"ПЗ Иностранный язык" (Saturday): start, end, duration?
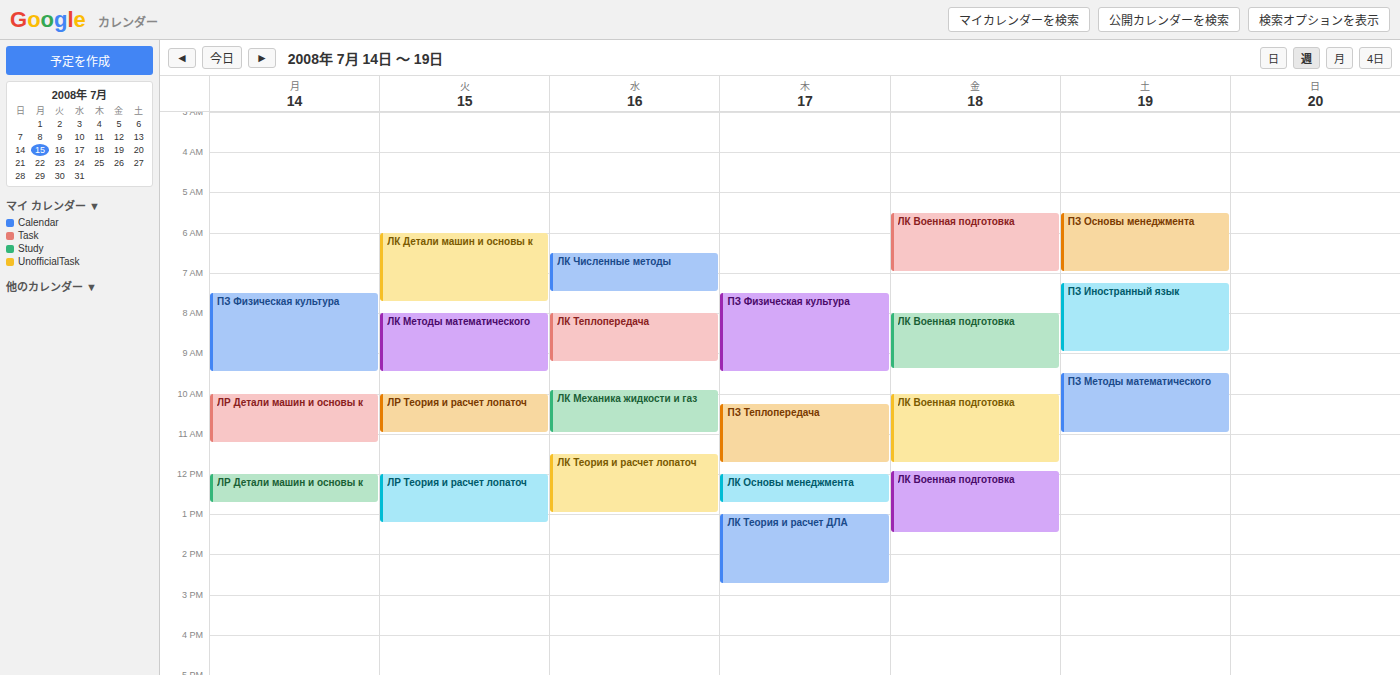
7:15 AM to 9:00 AM, 1 hour 45 minutes